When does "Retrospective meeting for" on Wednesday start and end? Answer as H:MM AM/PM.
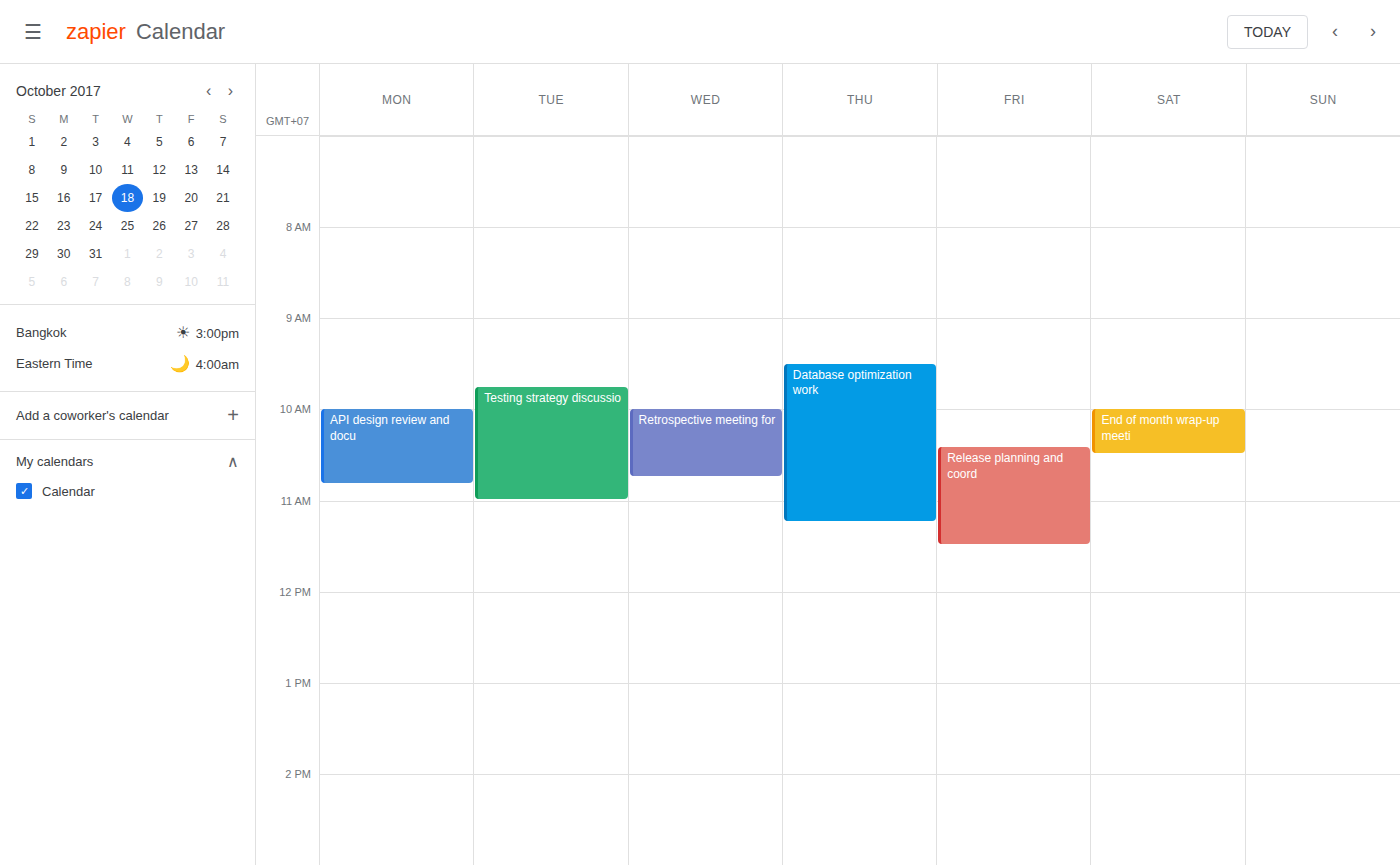
10:00 AM to 10:45 AM